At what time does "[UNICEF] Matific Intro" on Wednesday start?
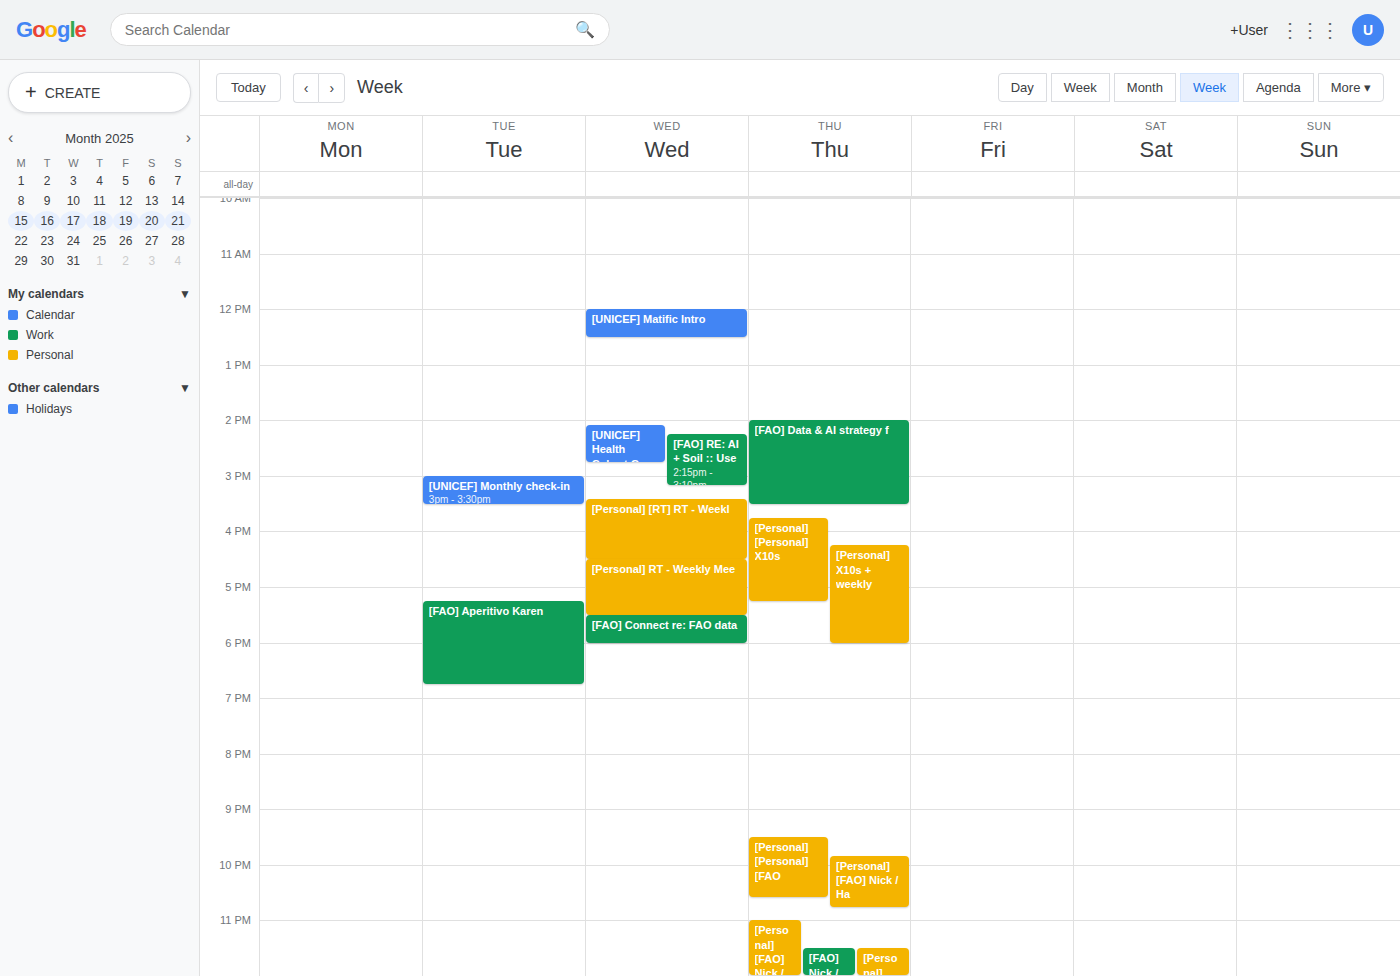
12:00 PM